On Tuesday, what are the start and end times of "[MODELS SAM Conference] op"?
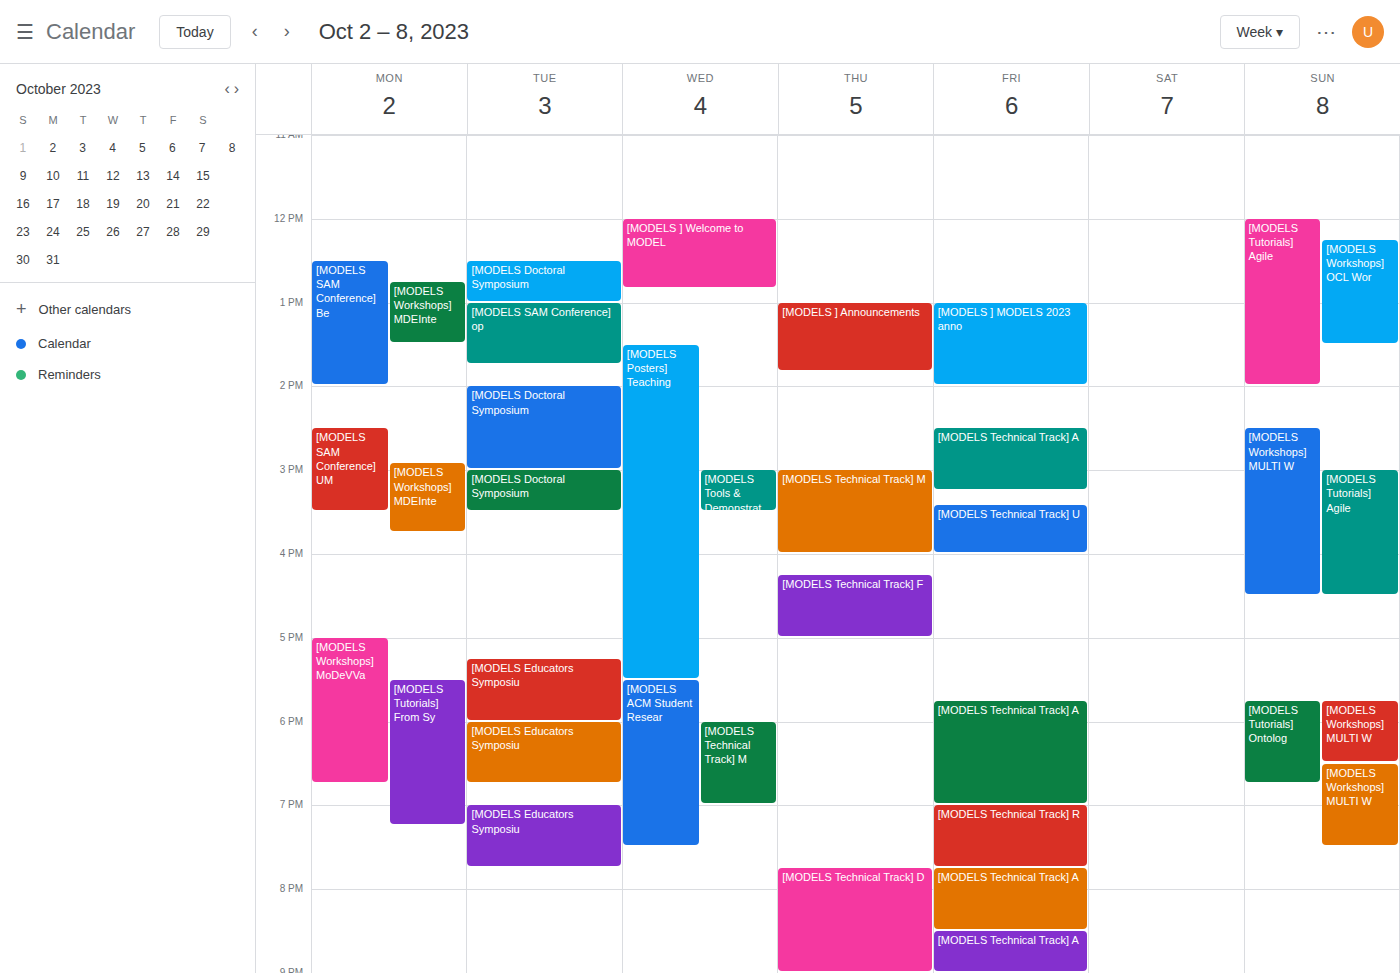
1:00 PM to 1:45 PM